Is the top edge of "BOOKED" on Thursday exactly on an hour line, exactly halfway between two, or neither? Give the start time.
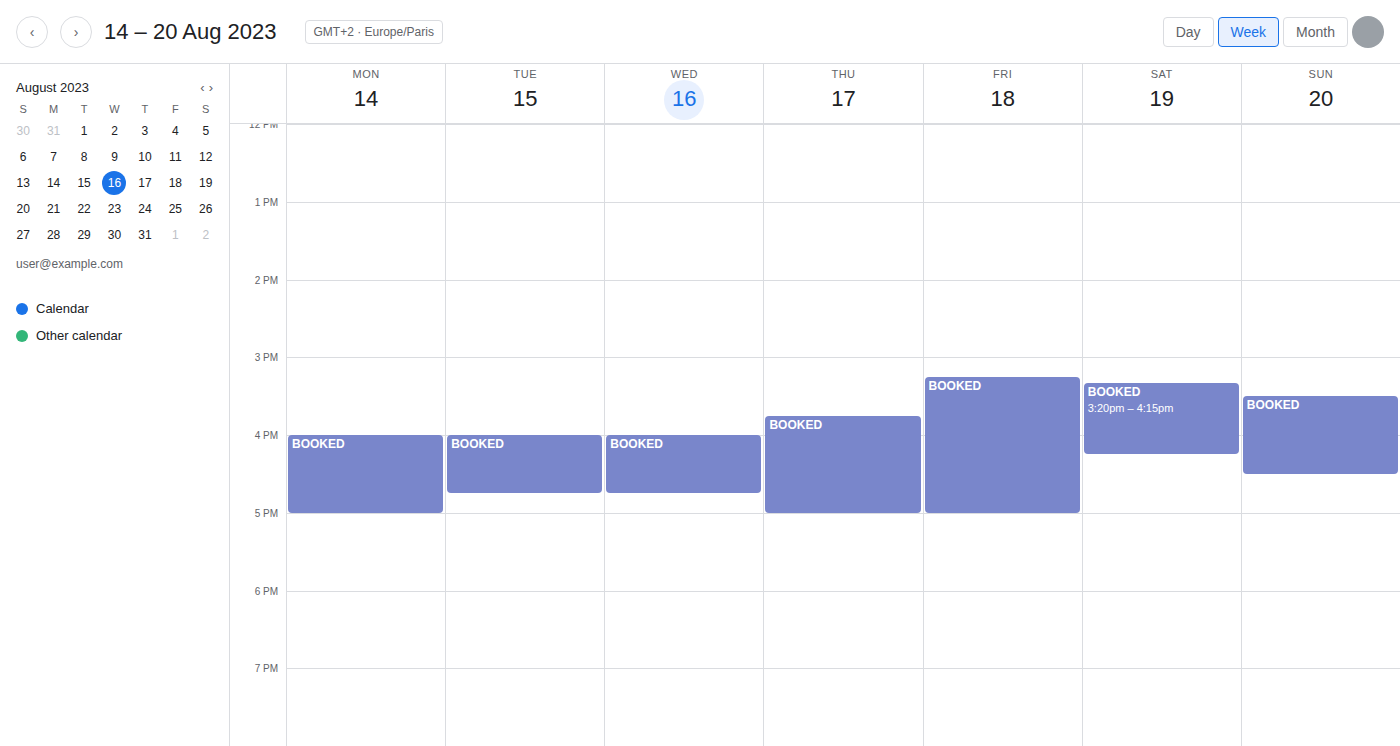
3:45 PM -- neither: three quarters of the way from the 3 PM line to the 4 PM line.